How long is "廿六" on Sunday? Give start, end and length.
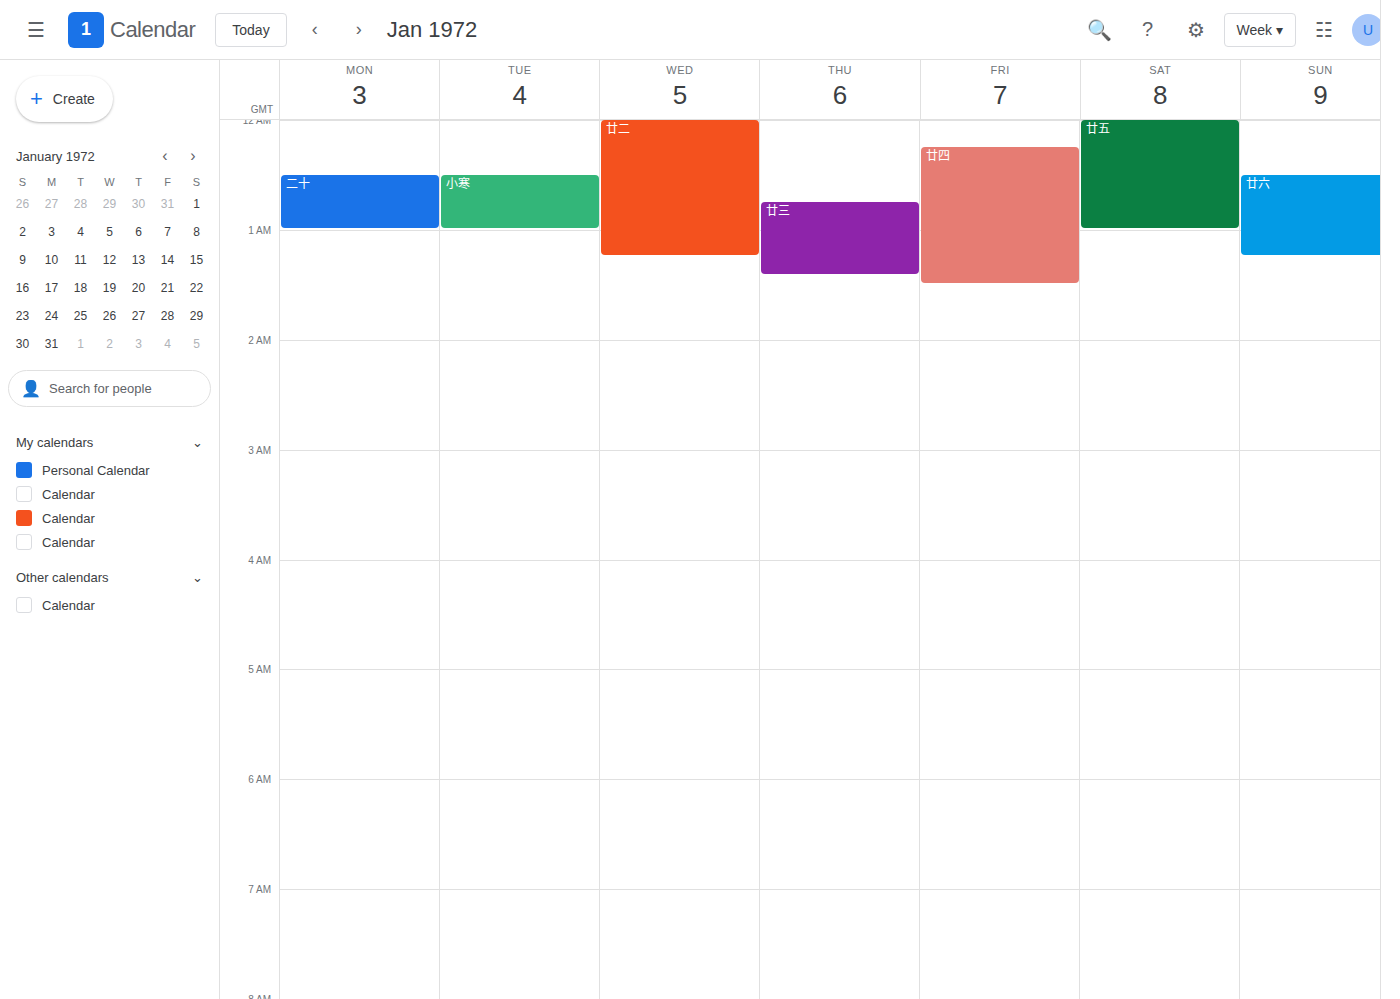
12:30 AM to 1:15 AM, 45 minutes